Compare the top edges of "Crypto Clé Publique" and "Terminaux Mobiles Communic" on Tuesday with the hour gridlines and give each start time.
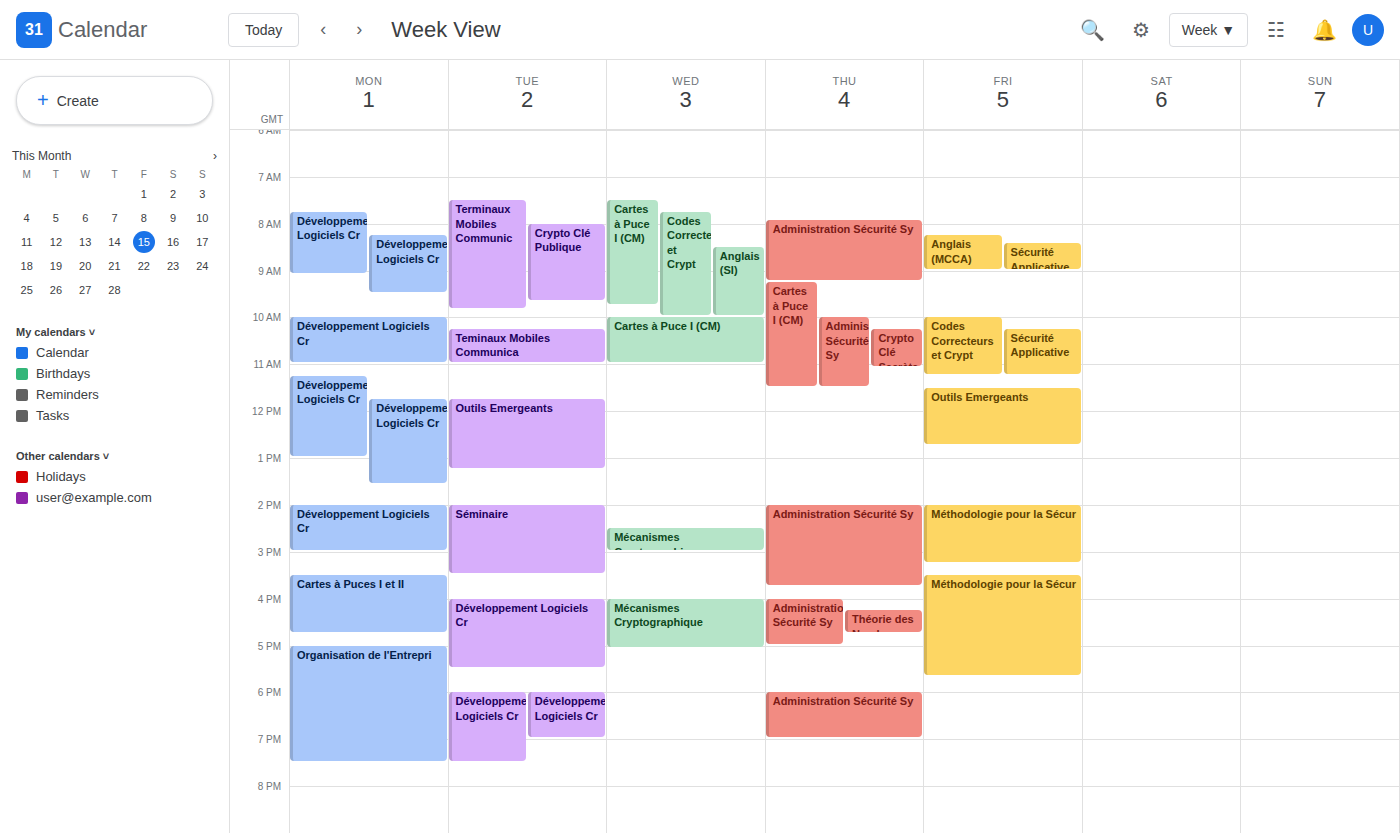
"Crypto Clé Publique": 8:00 AM, exactly on the 8 AM line. "Terminaux Mobiles Communic": 7:30 AM, halfway between the 7 AM and 8 AM lines.